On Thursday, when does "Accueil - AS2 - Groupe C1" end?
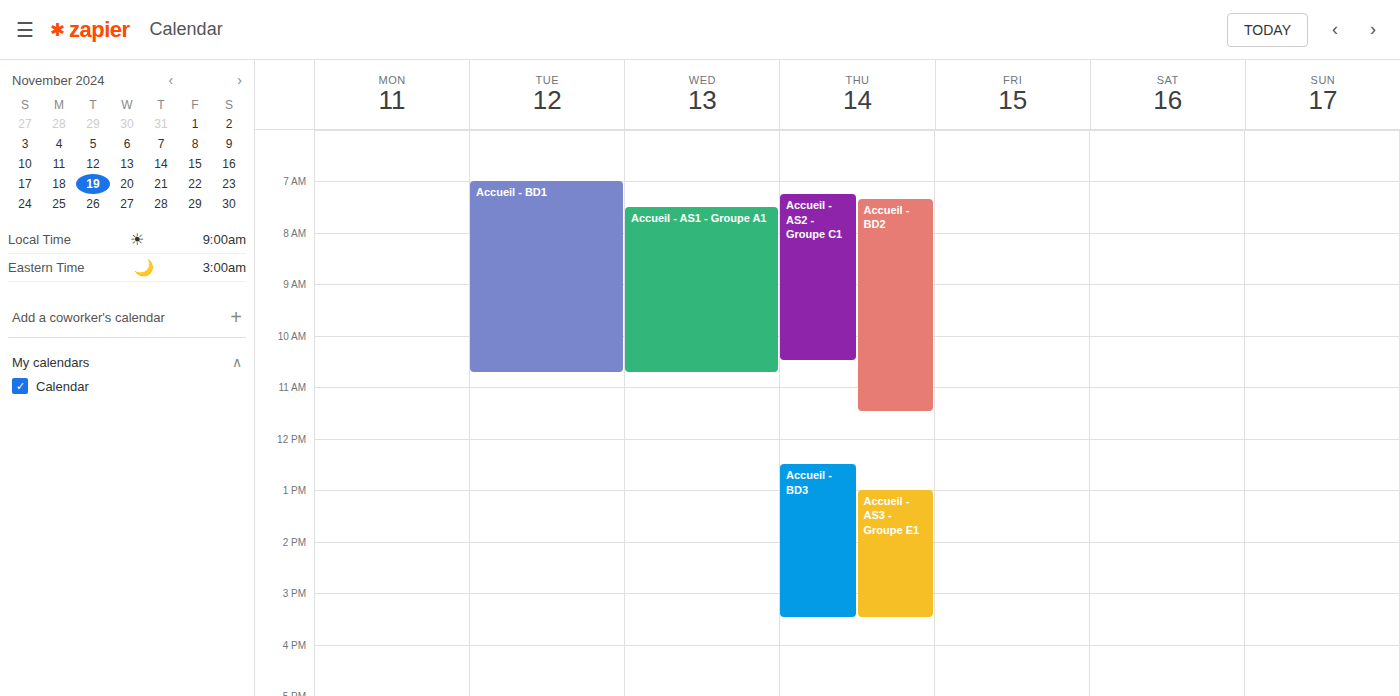
10:30 AM